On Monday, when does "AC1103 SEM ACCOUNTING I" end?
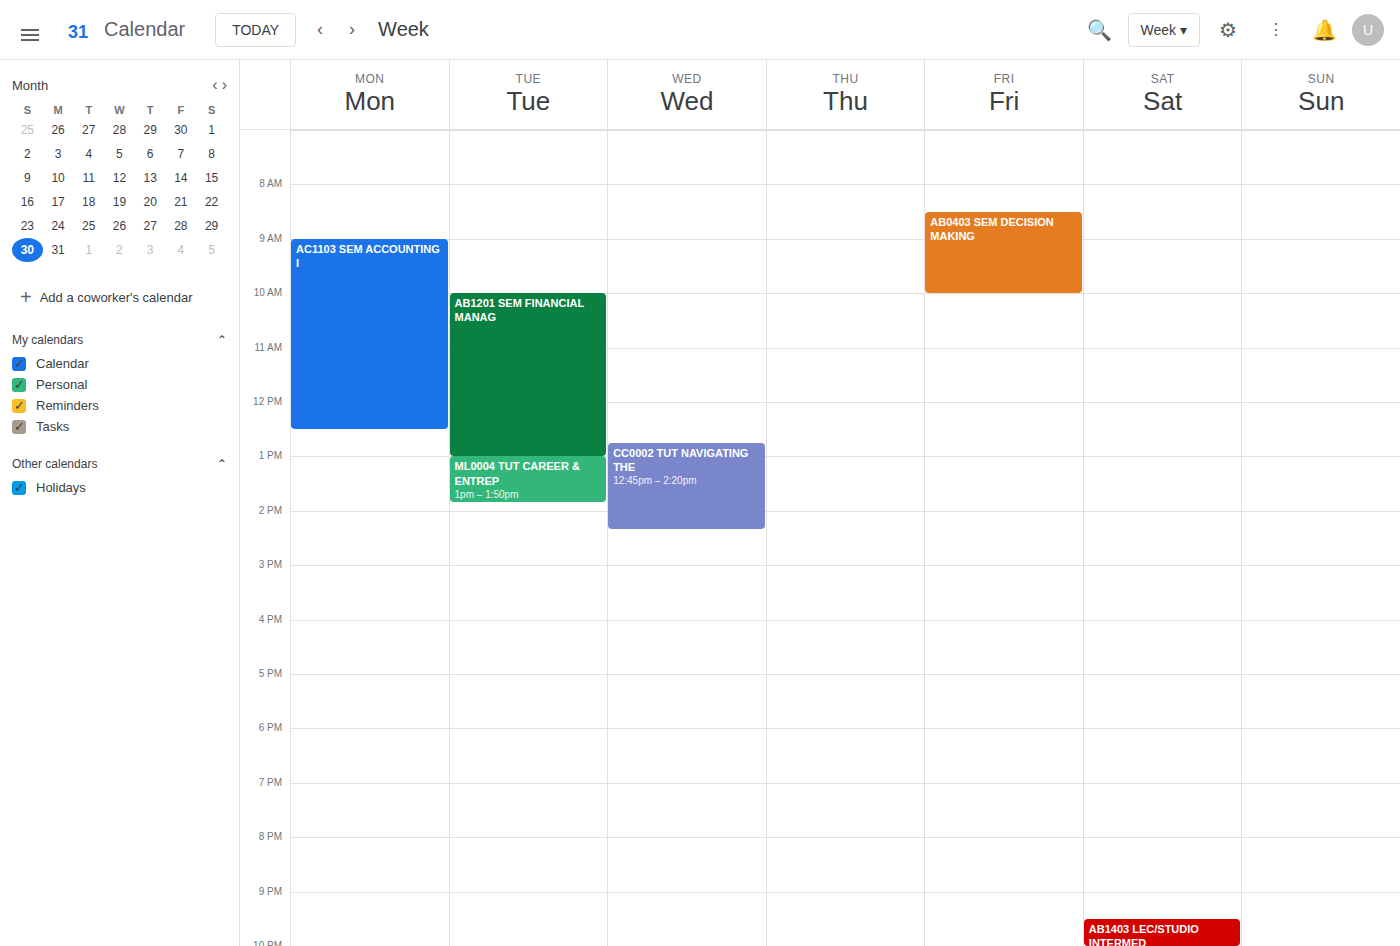
12:30 PM